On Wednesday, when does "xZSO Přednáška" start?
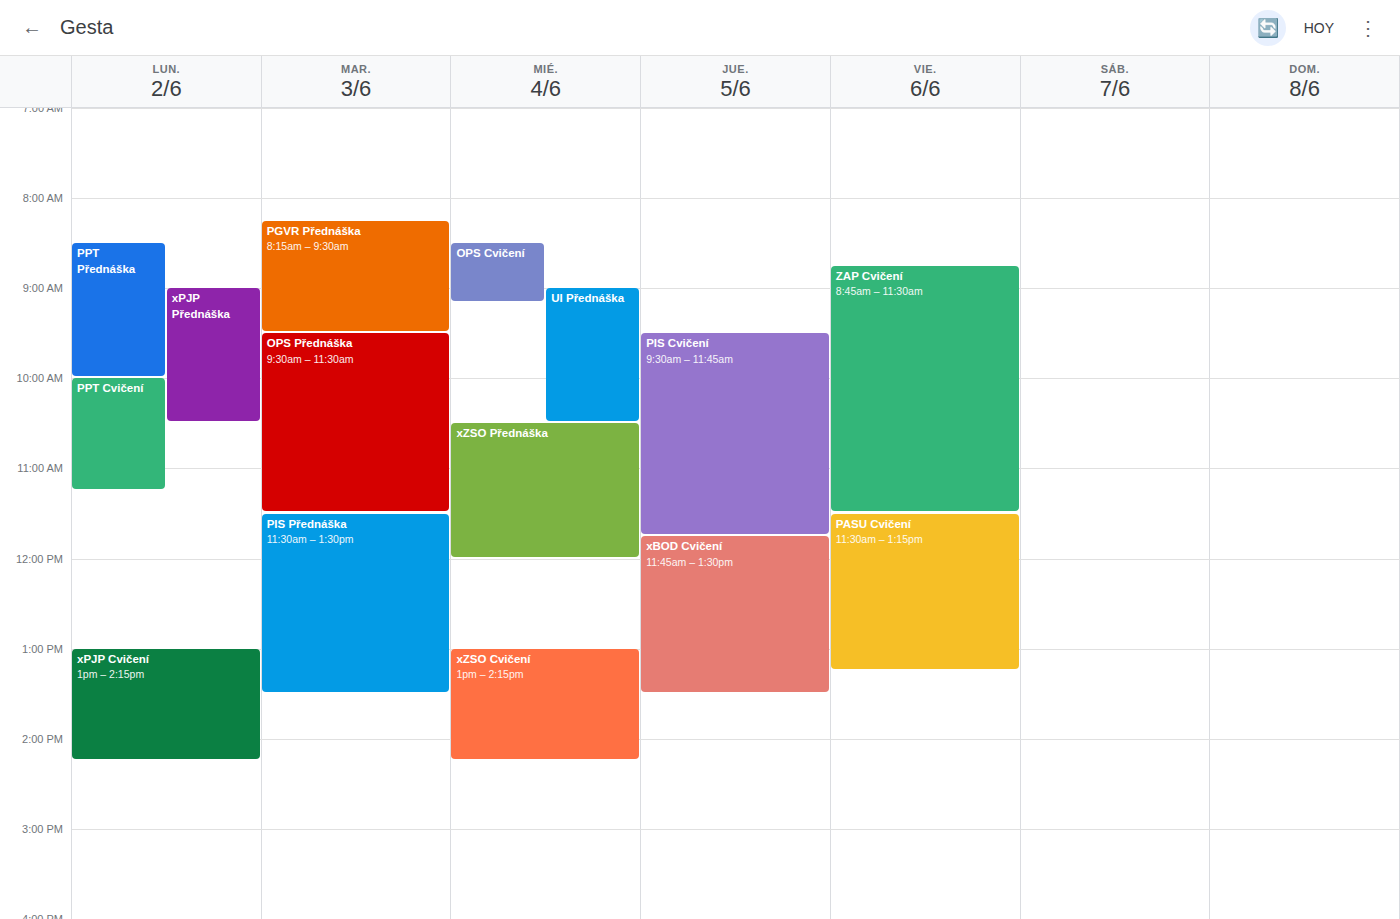
10:30 AM